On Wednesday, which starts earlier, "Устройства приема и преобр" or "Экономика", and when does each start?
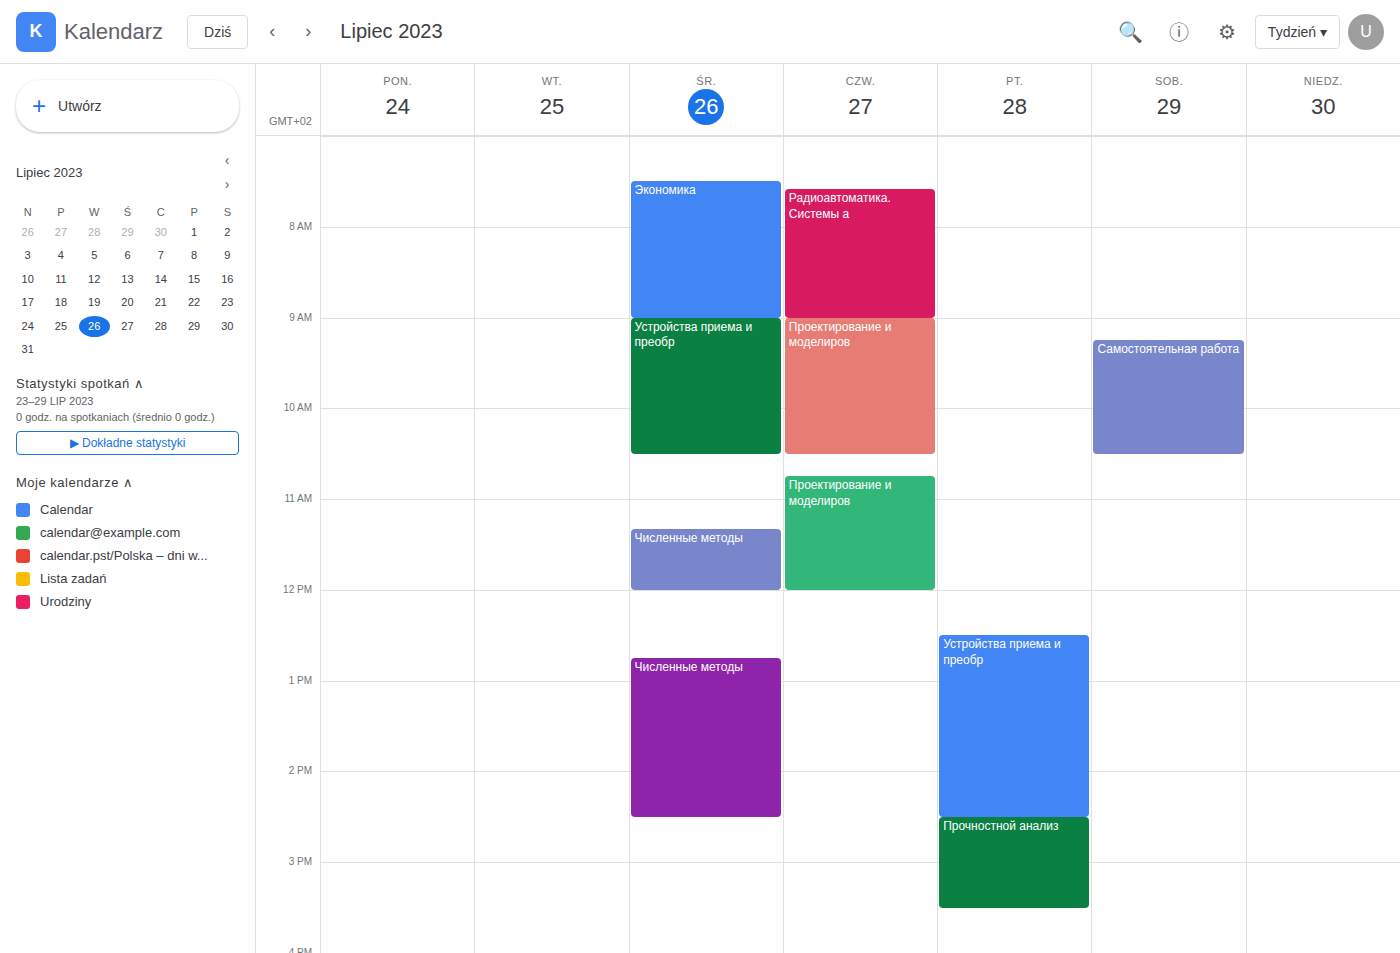
"Экономика" 7:30 AM; "Устройства приема и преобр" 9:00 AM.